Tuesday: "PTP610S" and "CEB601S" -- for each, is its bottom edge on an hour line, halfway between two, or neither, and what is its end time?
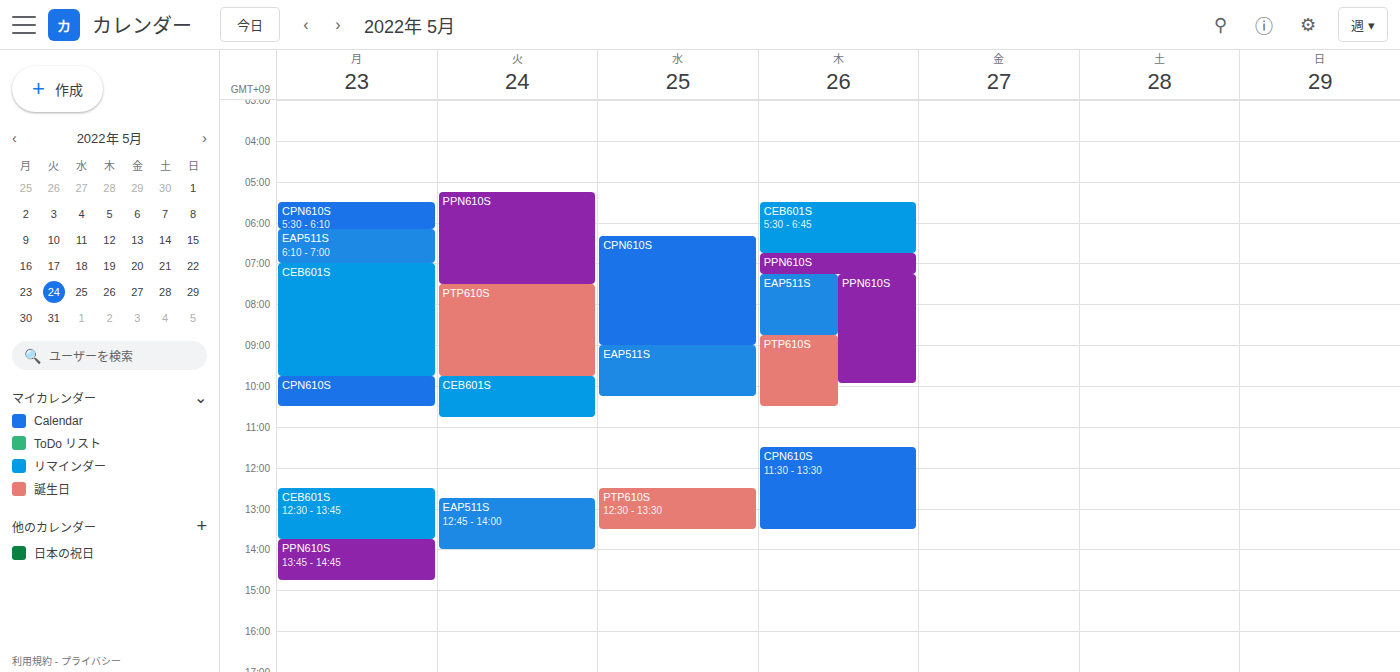
"PTP610S": 09:45, neither: three quarters of the way from the 09:00 line to the 10:00 line. "CEB601S": 10:45, neither: three quarters of the way from the 10:00 line to the 11:00 line.